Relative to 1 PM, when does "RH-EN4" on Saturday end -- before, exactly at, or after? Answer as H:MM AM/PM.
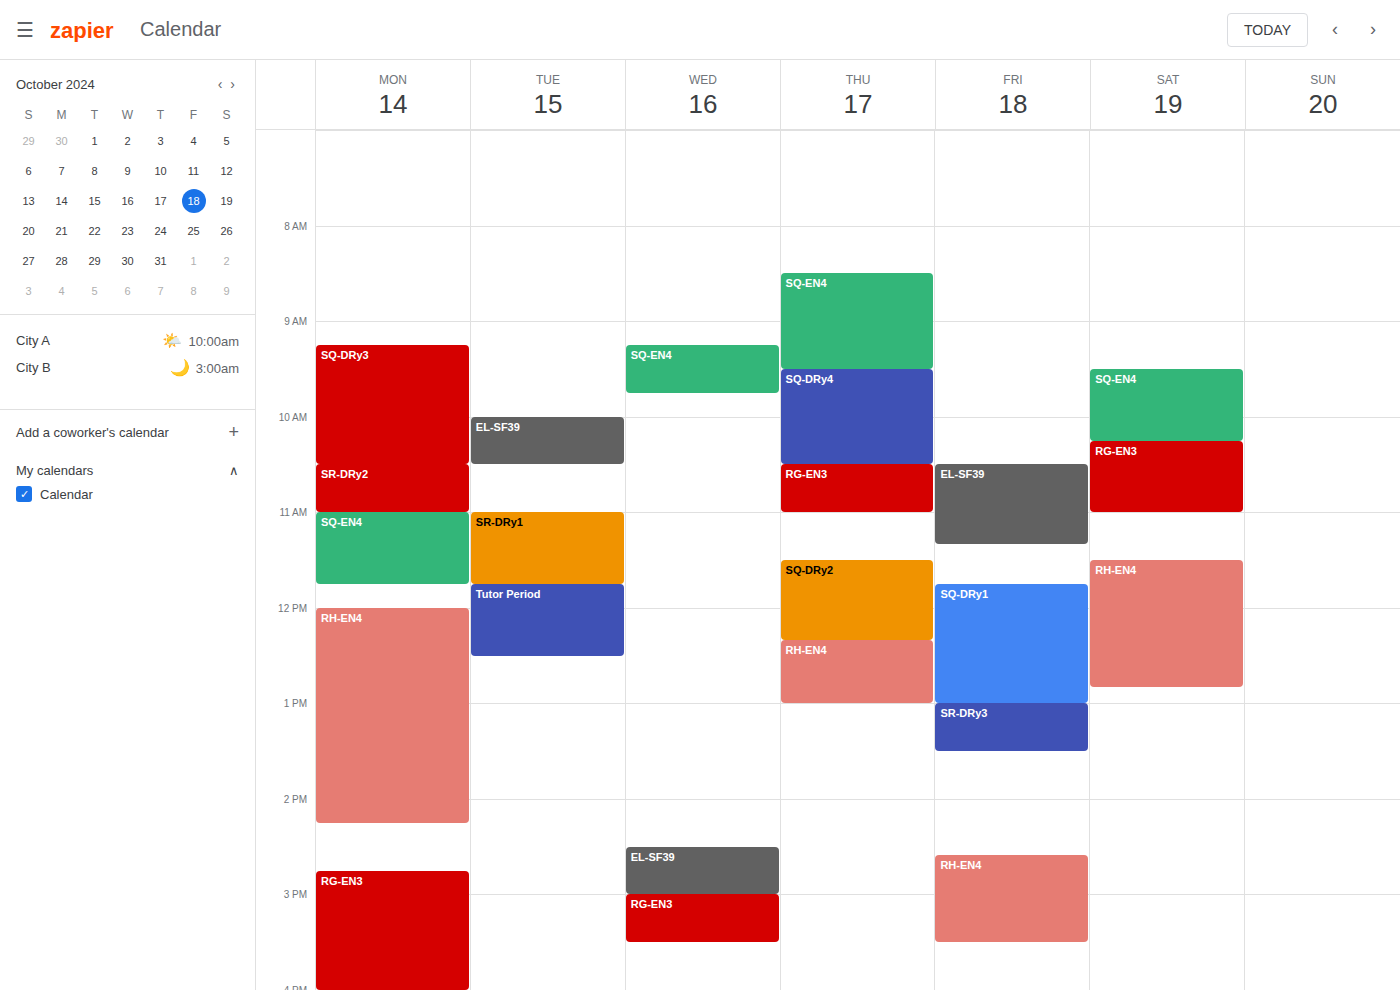
12:50 PM -- before 1 PM, 10 minutes above the 1 PM line.